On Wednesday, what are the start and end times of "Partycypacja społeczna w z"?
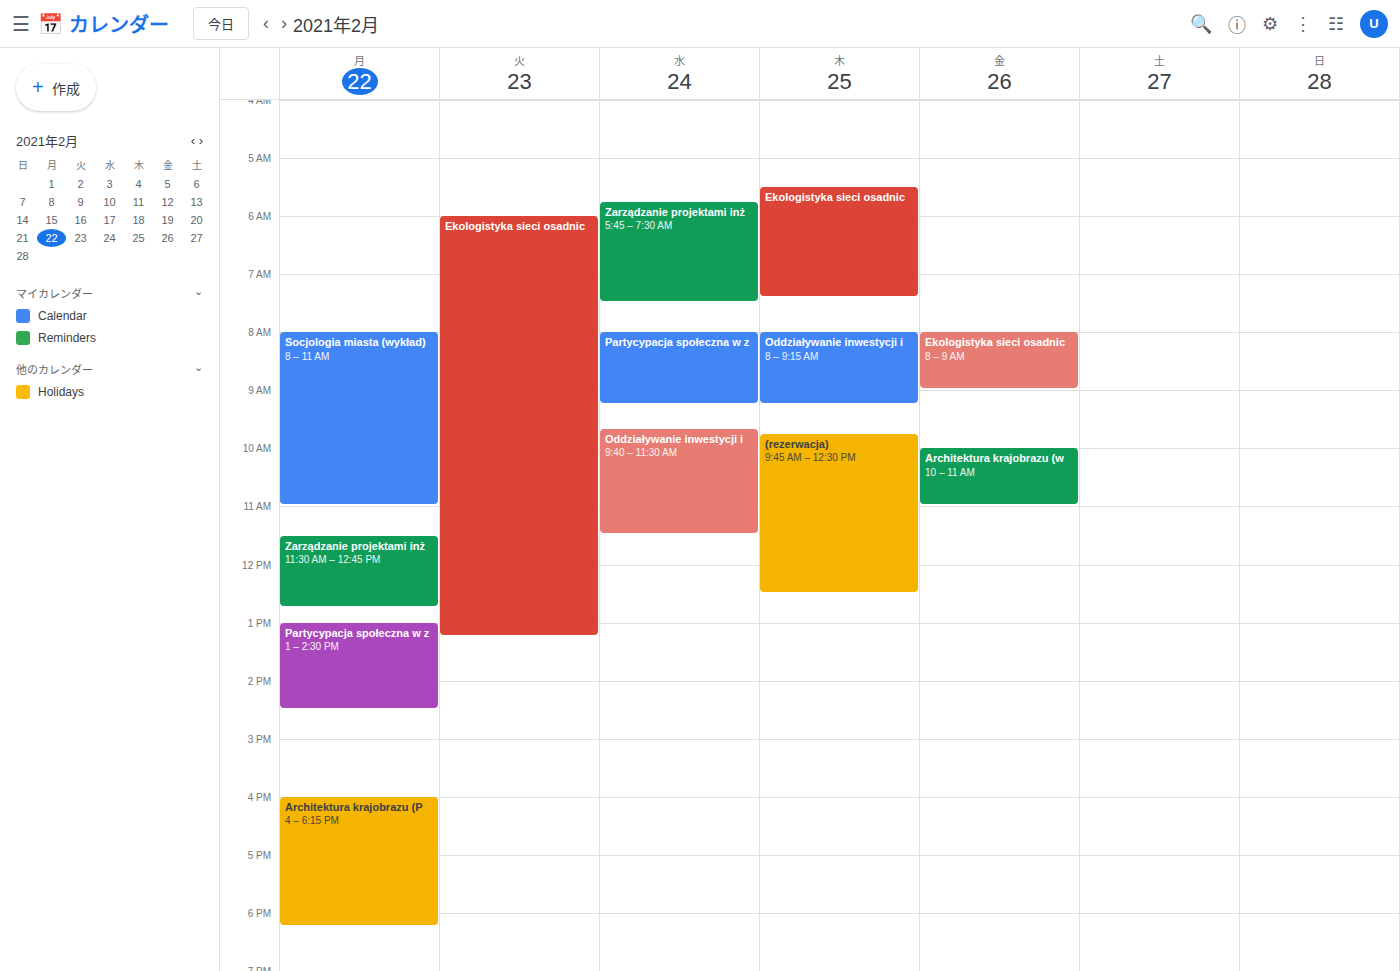
08:00 to 09:15